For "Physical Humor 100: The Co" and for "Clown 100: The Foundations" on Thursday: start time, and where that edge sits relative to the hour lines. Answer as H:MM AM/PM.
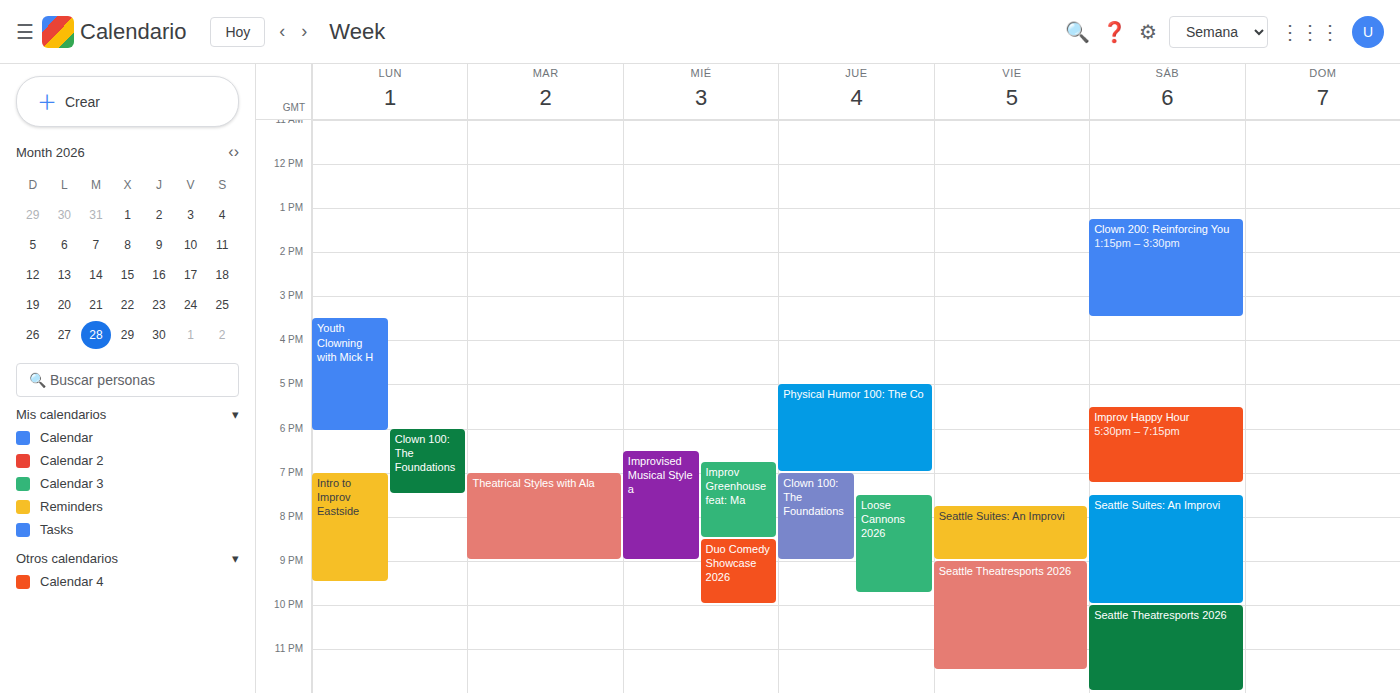
"Physical Humor 100: The Co": 5:00 PM, exactly on the 5 PM line. "Clown 100: The Foundations": 7:00 PM, exactly on the 7 PM line.